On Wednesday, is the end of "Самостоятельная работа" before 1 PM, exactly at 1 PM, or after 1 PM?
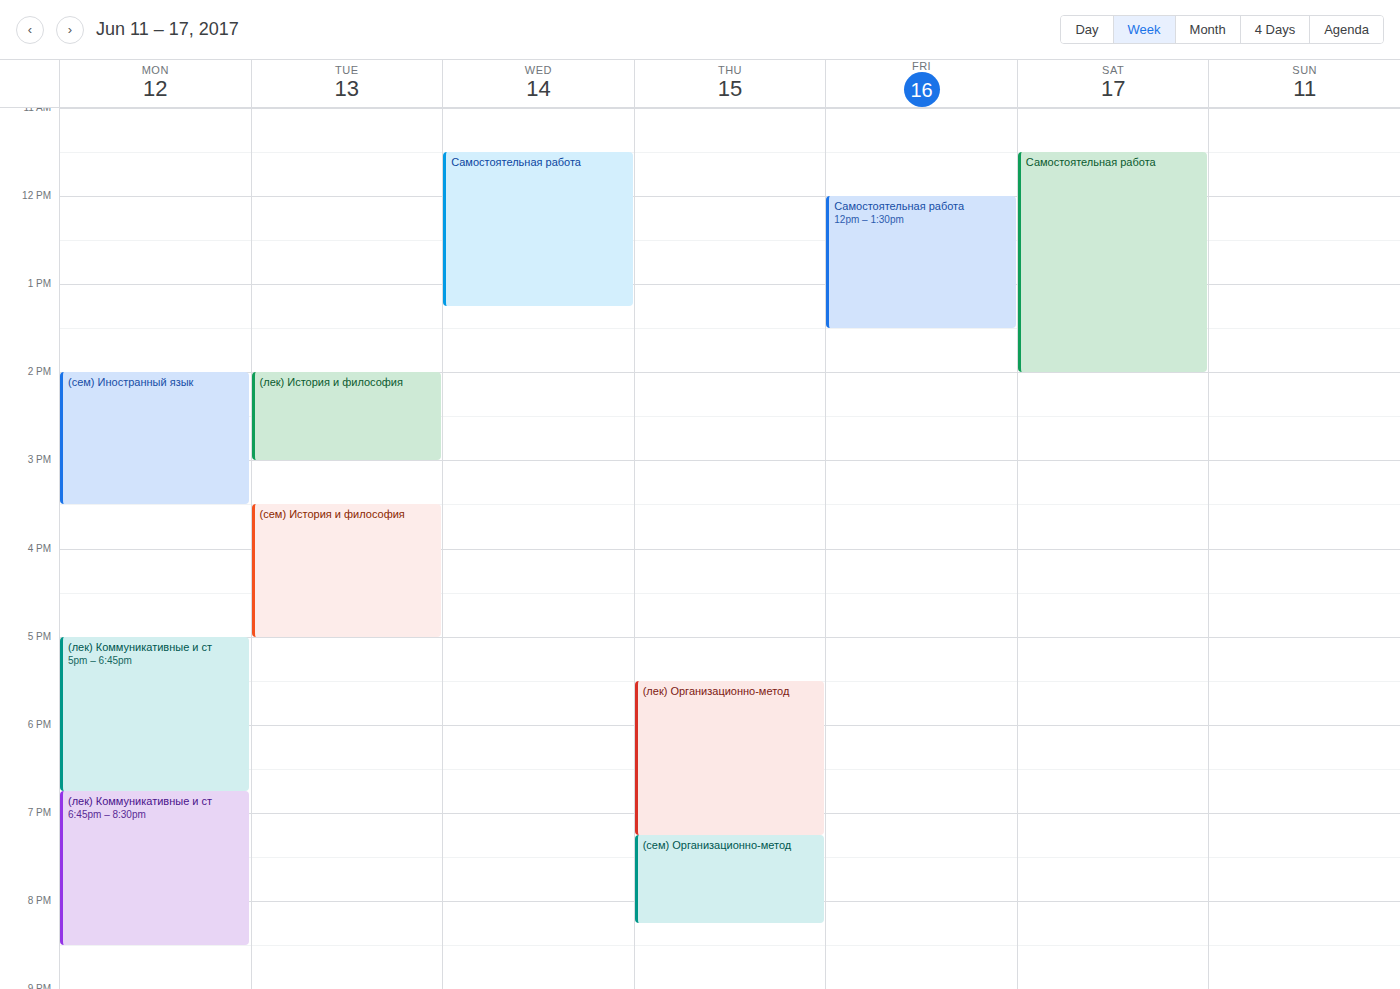
1:15 PM -- after 1 PM, 15 minutes below the 1 PM line.